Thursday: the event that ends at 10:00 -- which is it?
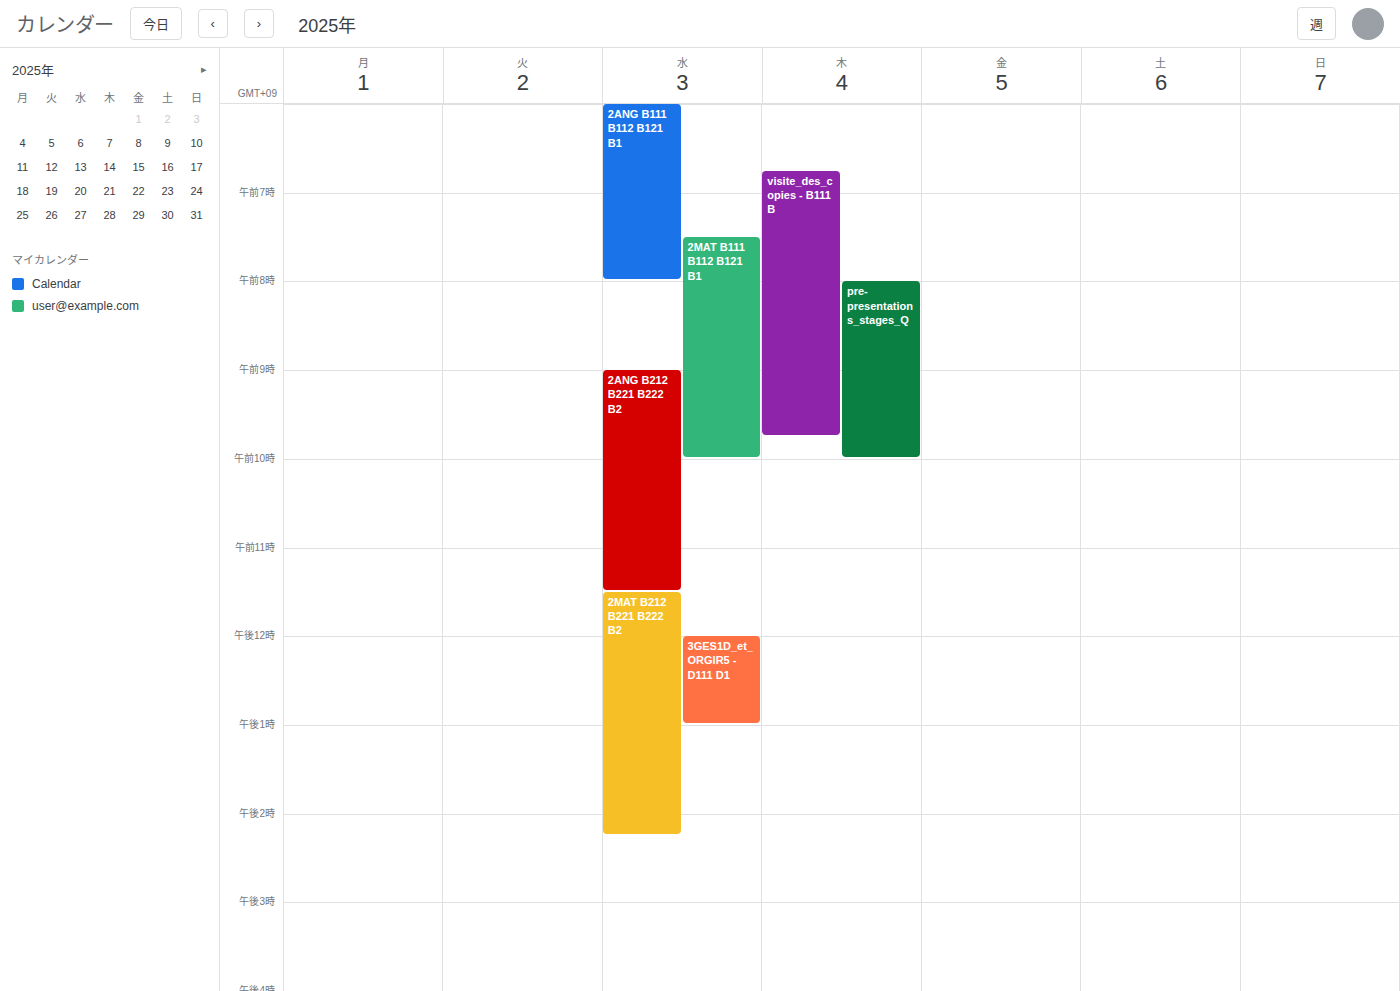
"pre-presentations_stages_Q"